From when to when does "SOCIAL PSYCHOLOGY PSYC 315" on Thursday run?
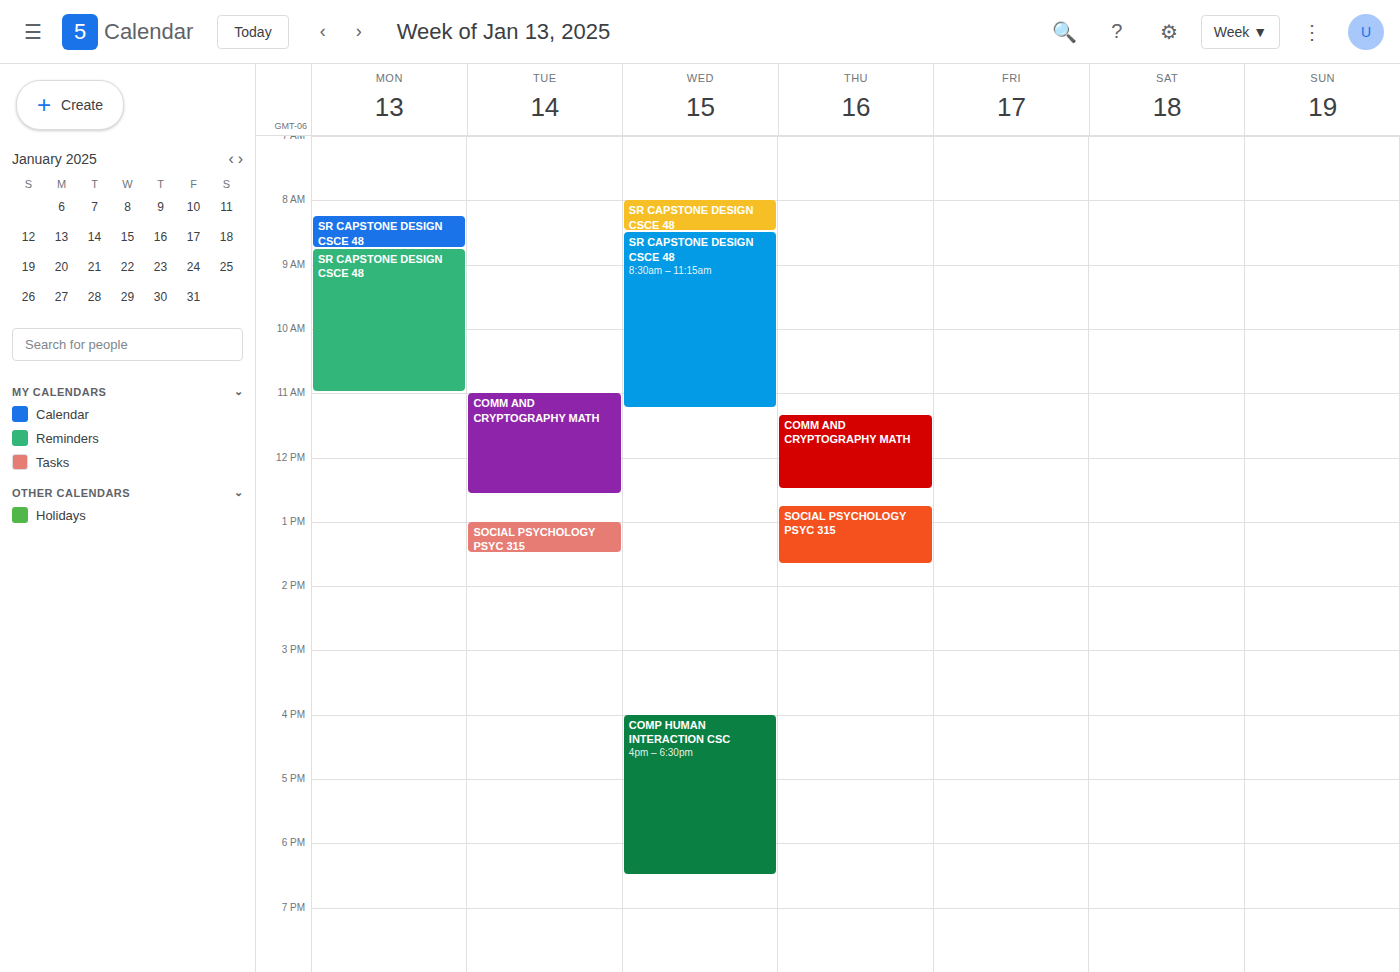
12:45 PM to 1:40 PM